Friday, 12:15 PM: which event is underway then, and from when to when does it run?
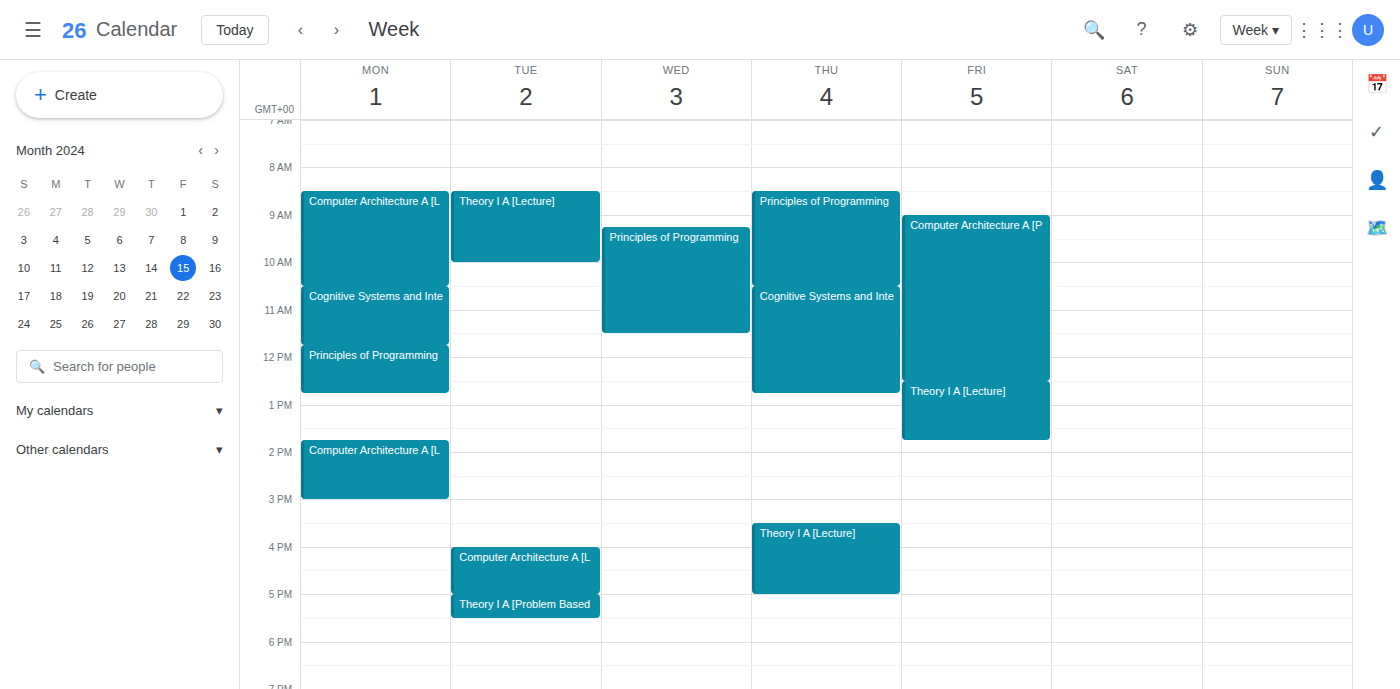
"Computer Architecture A [P", 9:00 AM to 12:30 PM